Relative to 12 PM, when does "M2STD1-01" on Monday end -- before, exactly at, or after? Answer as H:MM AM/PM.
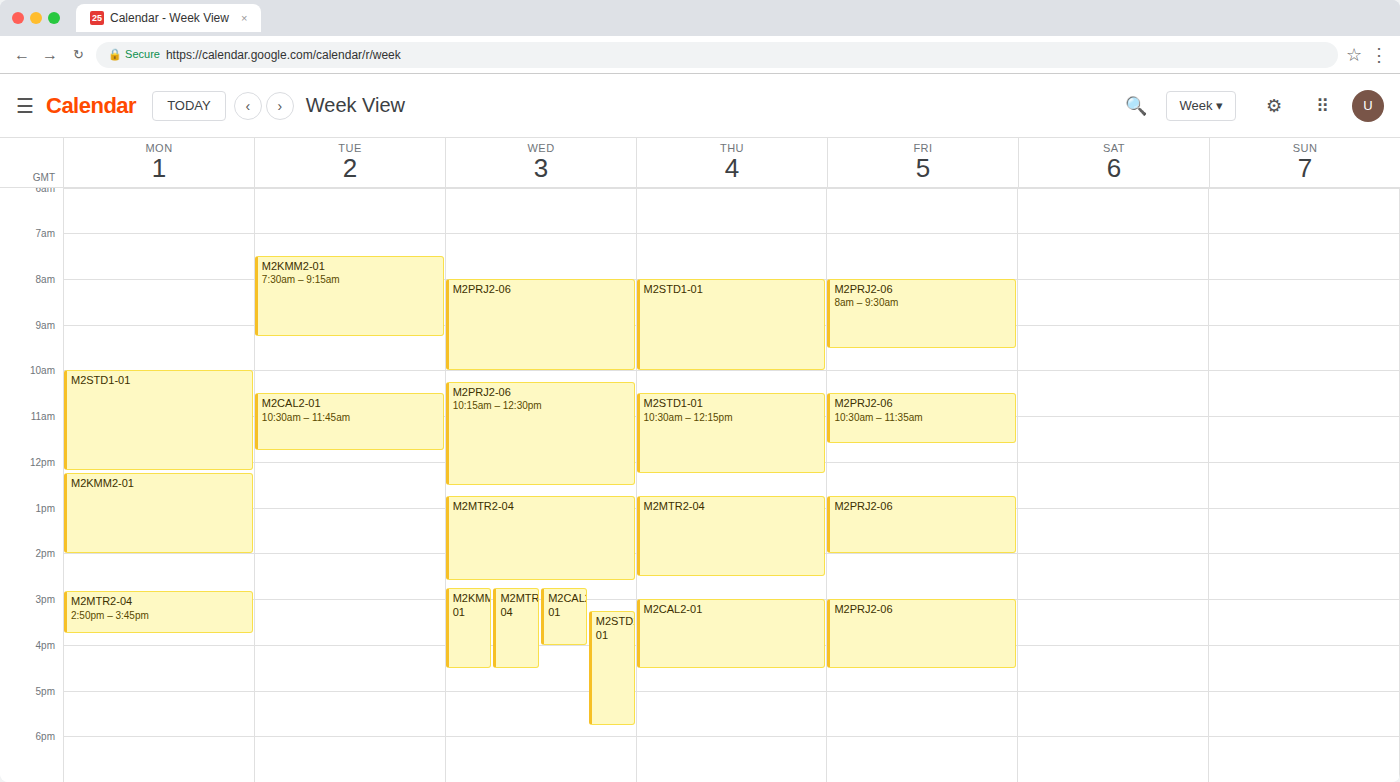
12:10 PM -- after 12 PM, 10 minutes below the 12 PM line.